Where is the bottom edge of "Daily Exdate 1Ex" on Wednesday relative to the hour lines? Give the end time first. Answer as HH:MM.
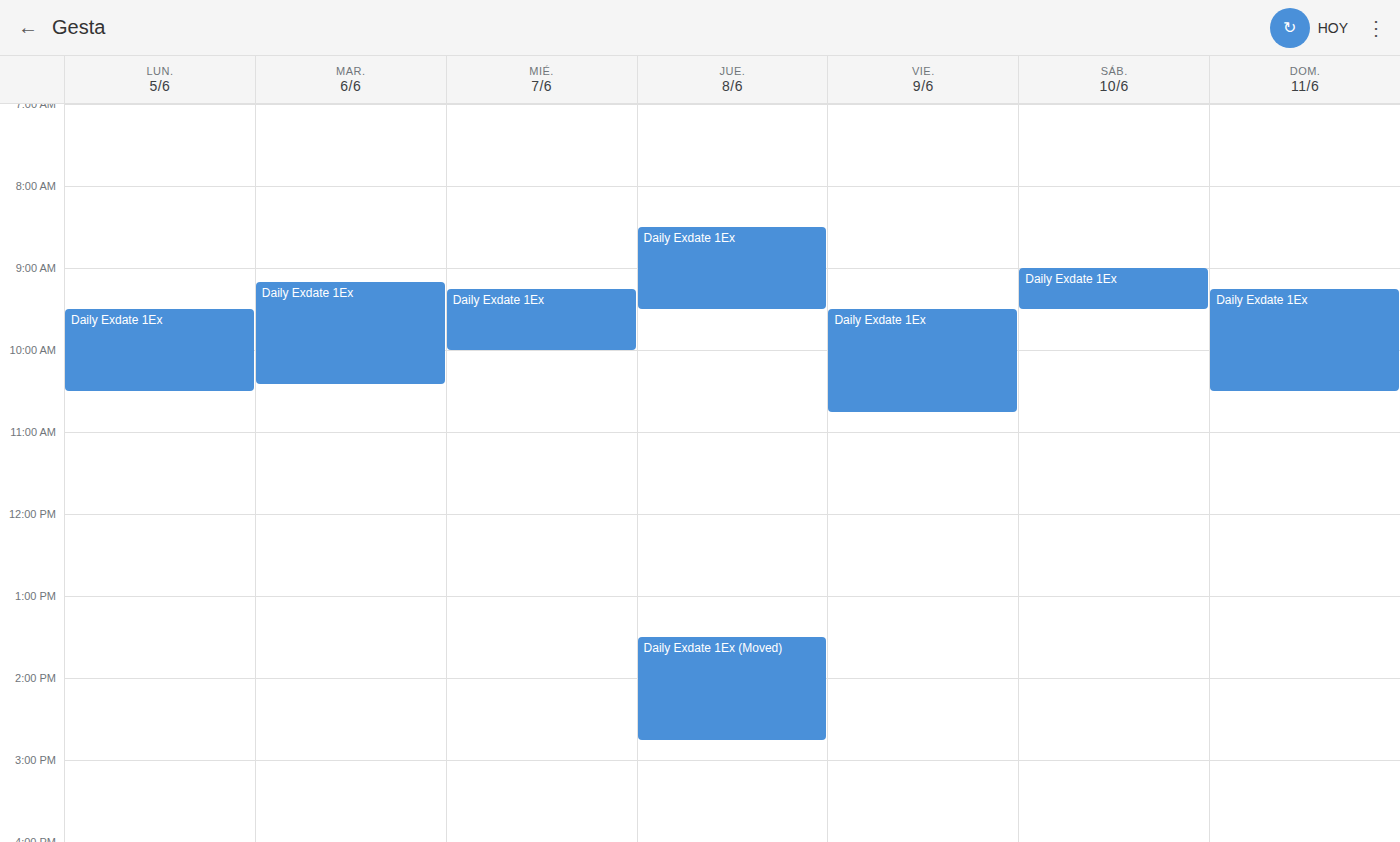
10:00 -- exactly on the 10:00 line.